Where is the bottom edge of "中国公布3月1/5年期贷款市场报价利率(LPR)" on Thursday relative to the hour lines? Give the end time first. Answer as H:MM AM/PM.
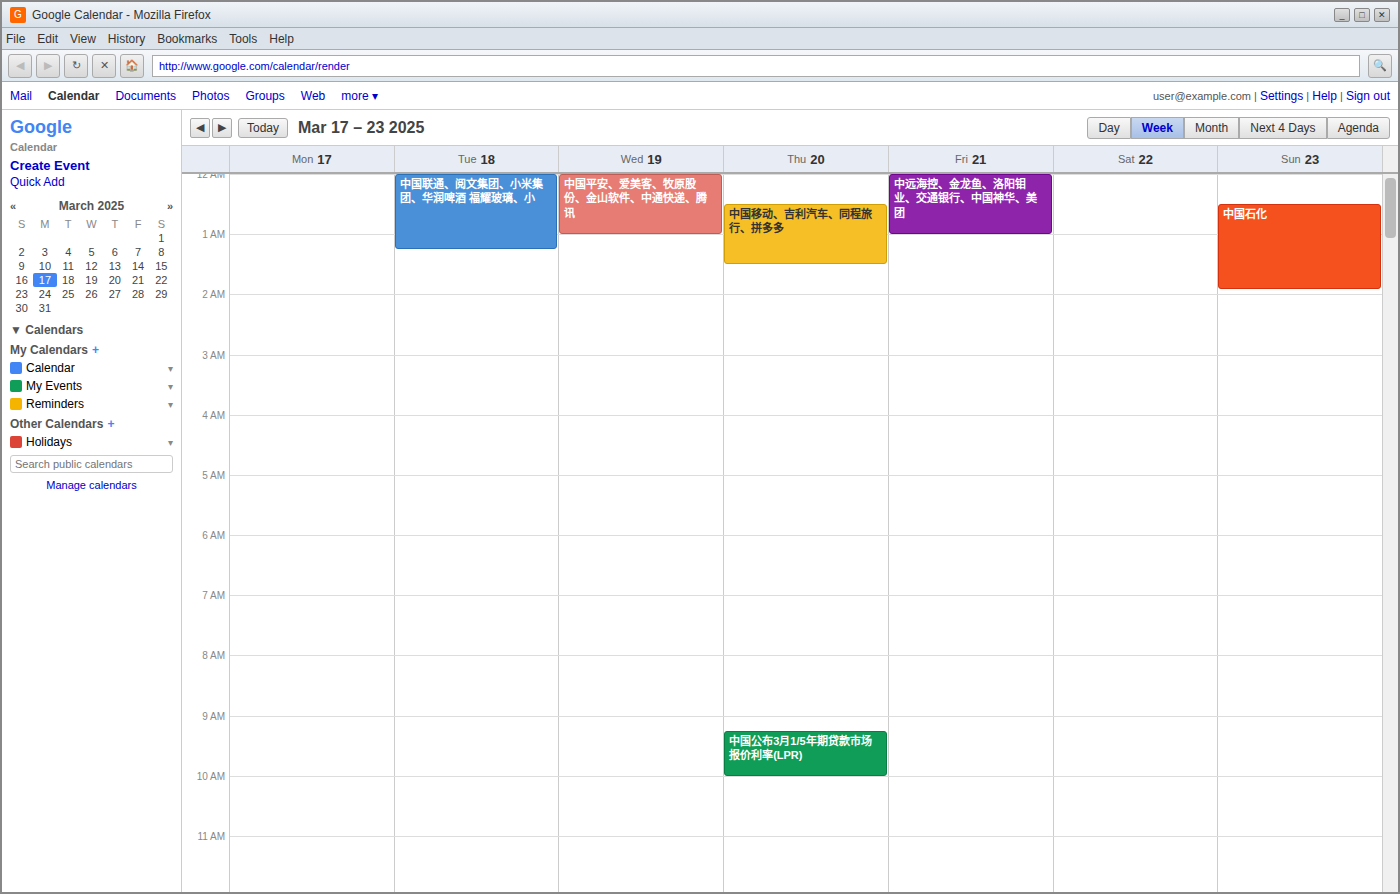
10:00 AM -- exactly on the 10 AM line.